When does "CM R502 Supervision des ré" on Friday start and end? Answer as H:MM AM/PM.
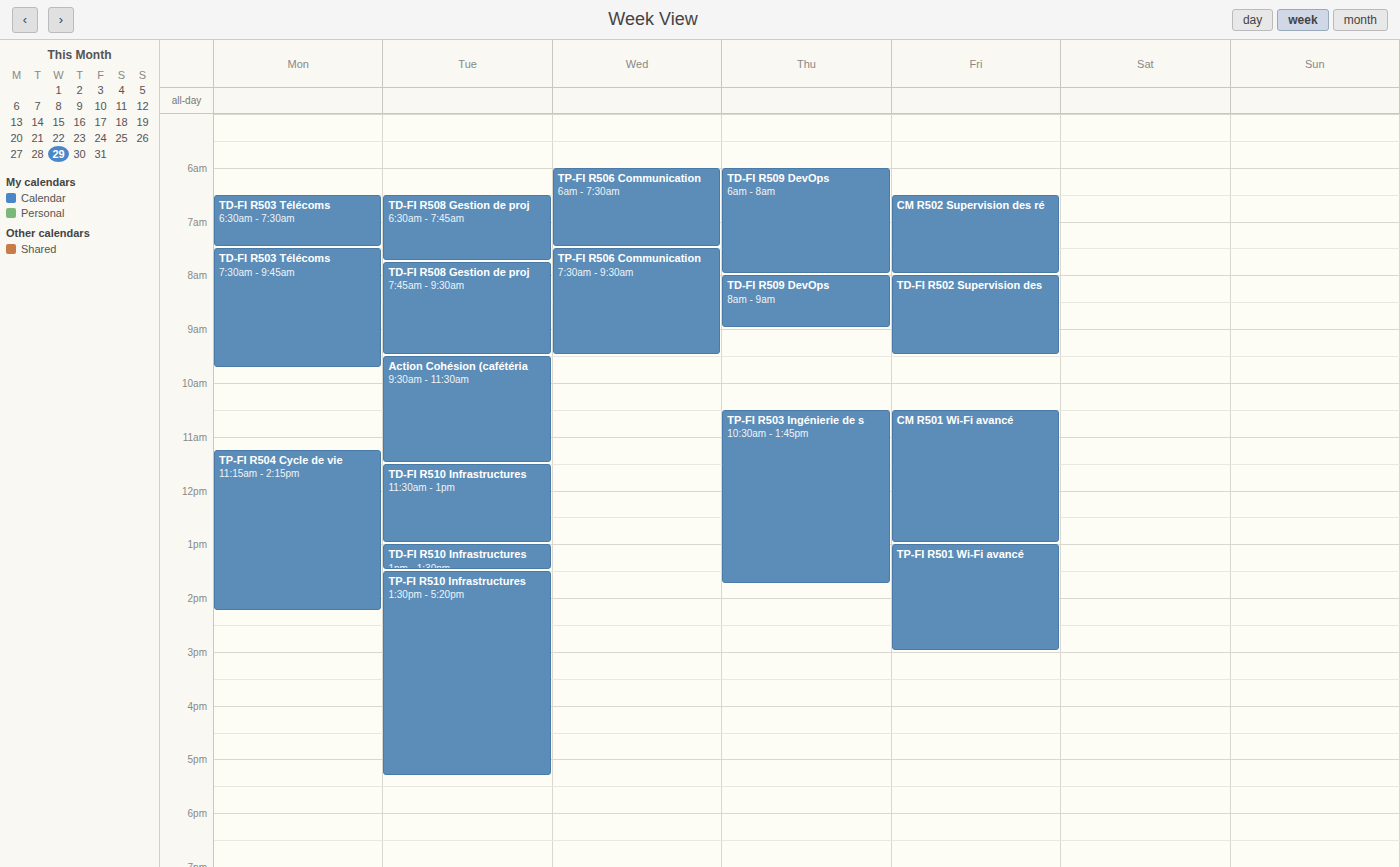
6:30 AM to 8:00 AM